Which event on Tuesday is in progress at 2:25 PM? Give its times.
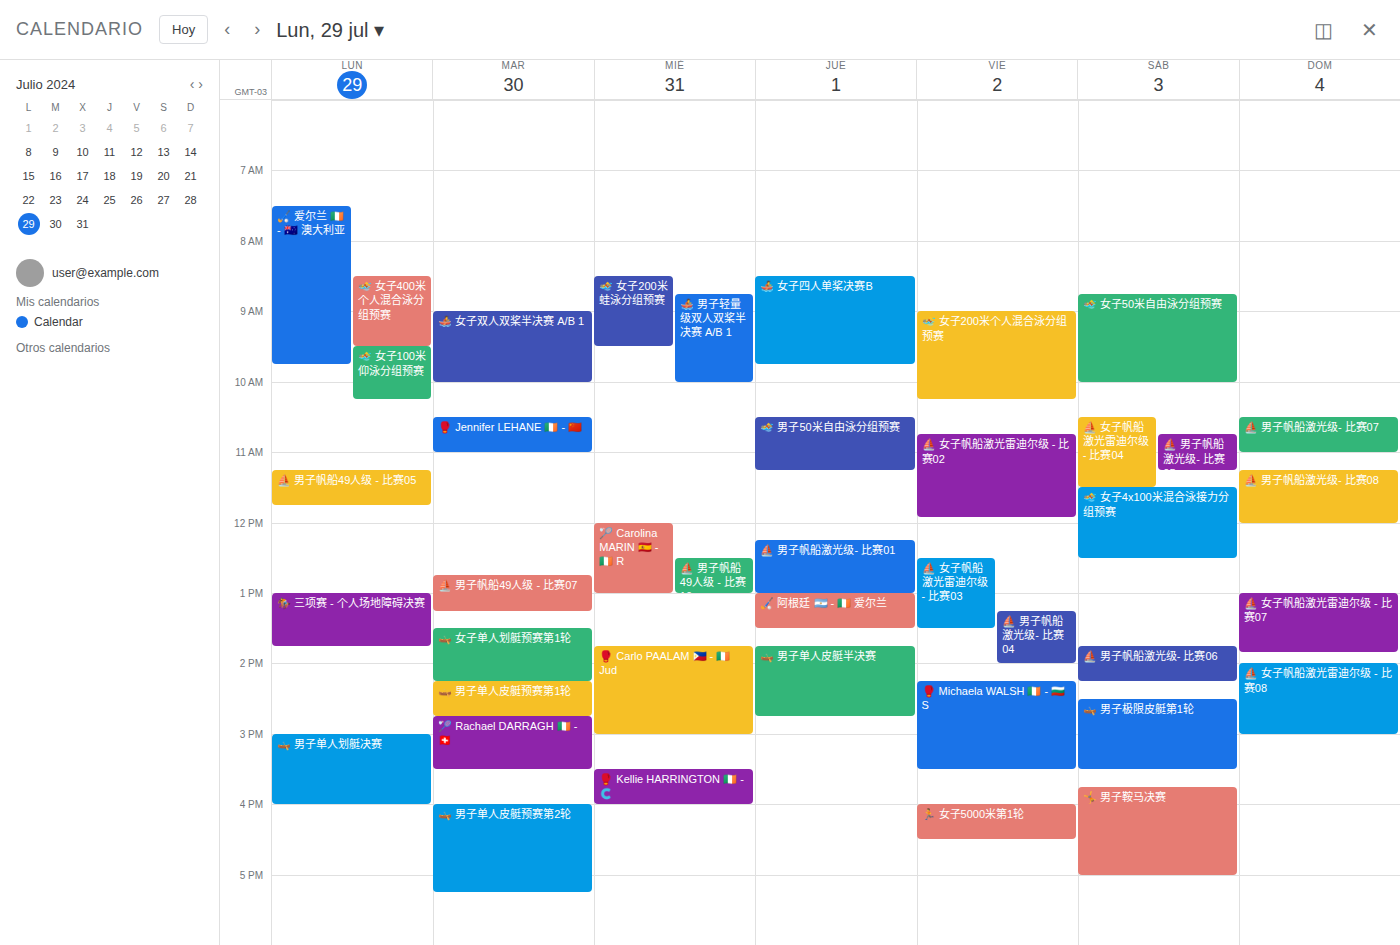
"🛶 男子单人皮艇预赛第1轮", 2:15 PM to 2:45 PM